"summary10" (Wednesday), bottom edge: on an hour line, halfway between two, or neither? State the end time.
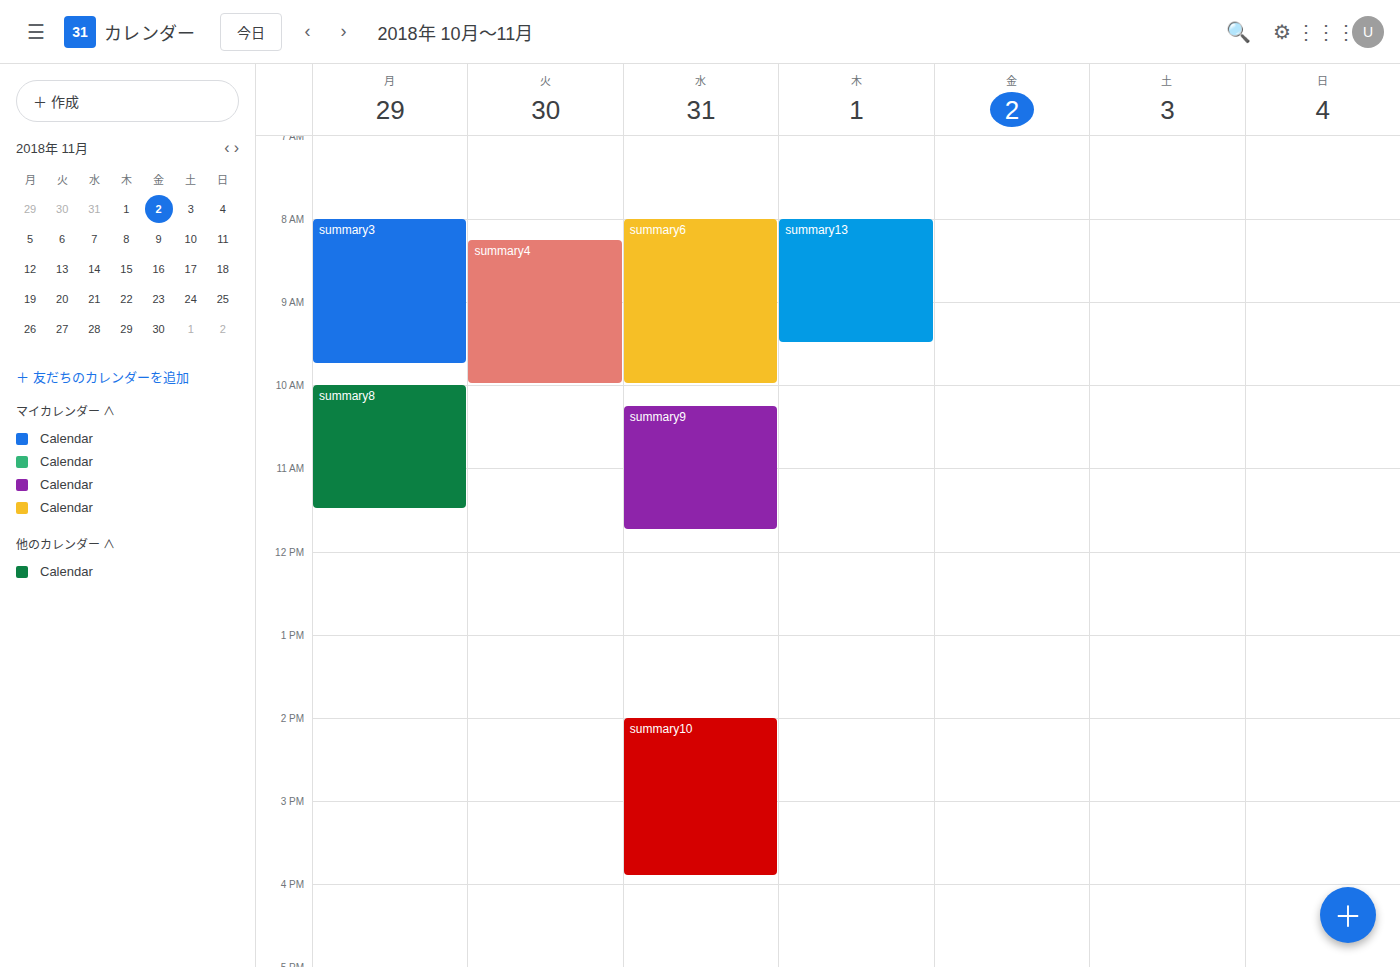
3:55 PM -- neither: 55 minutes below the 3 PM line and 5 minutes above the 4 PM line.